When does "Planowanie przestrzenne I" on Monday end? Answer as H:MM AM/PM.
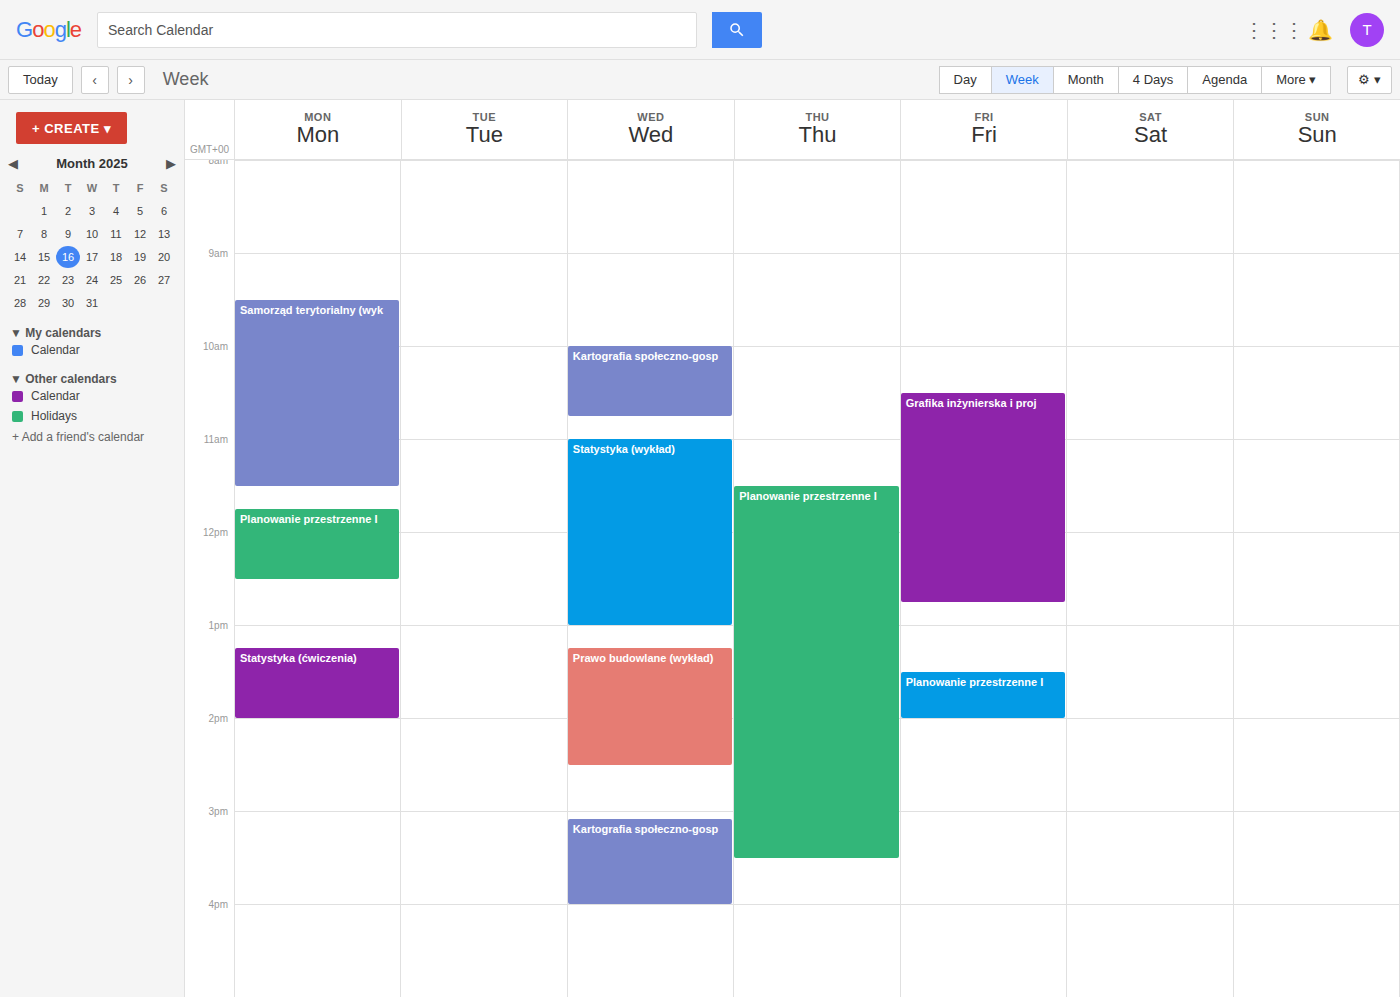
12:30 PM